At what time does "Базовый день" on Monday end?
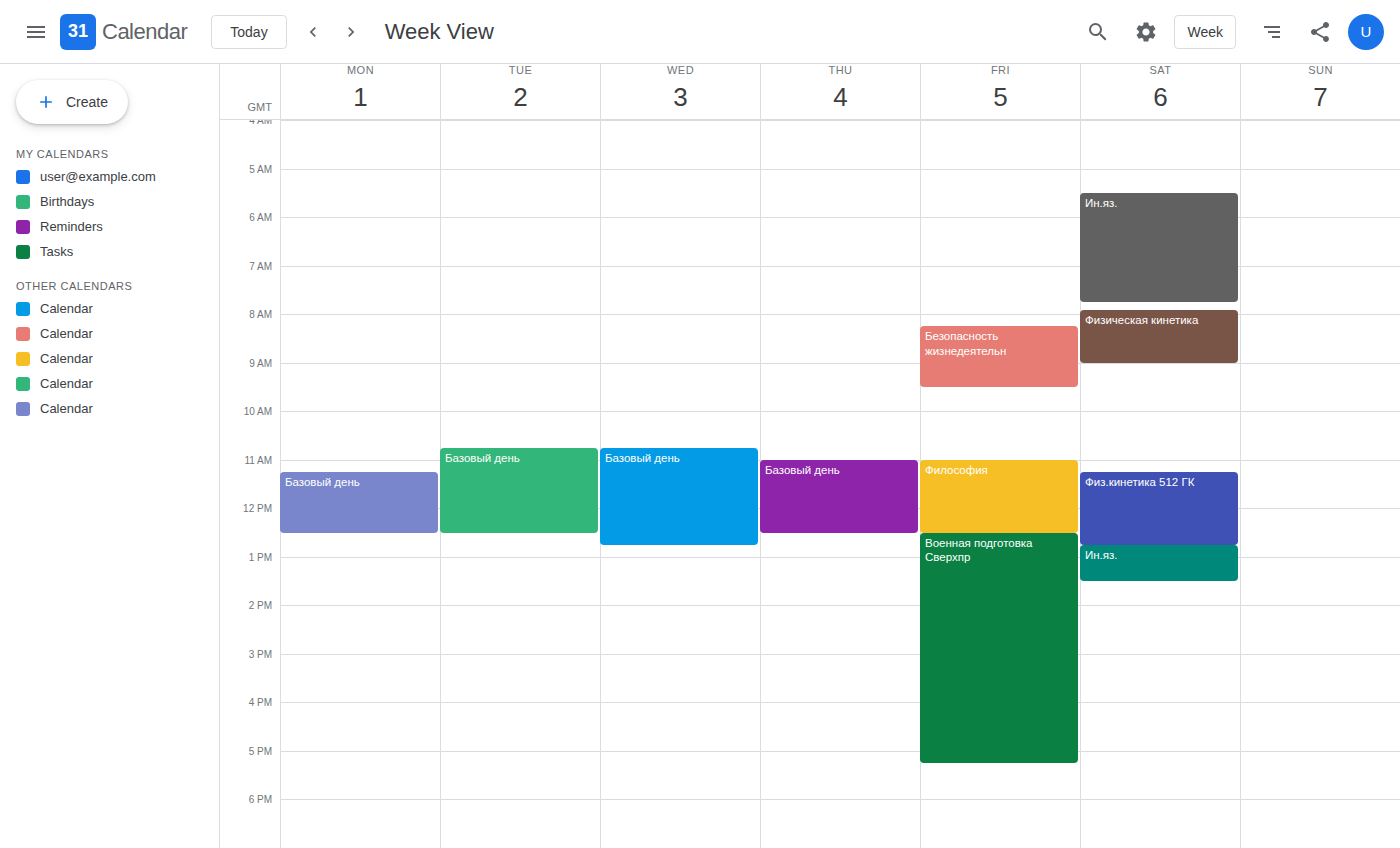
12:30 PM